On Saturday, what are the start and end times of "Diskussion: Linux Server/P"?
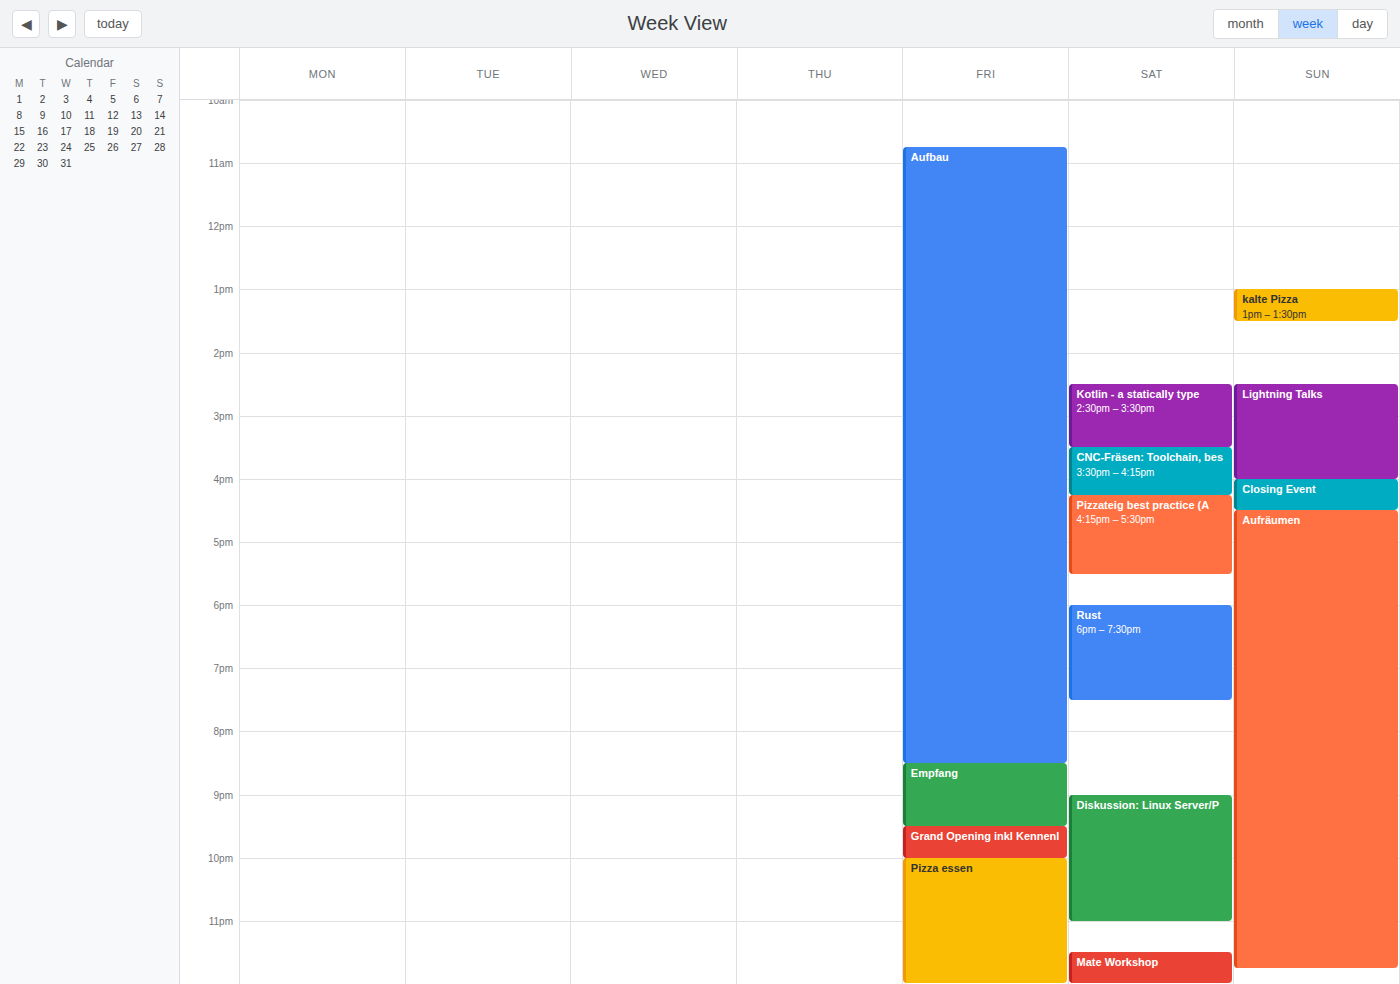
9:00 PM to 11:00 PM